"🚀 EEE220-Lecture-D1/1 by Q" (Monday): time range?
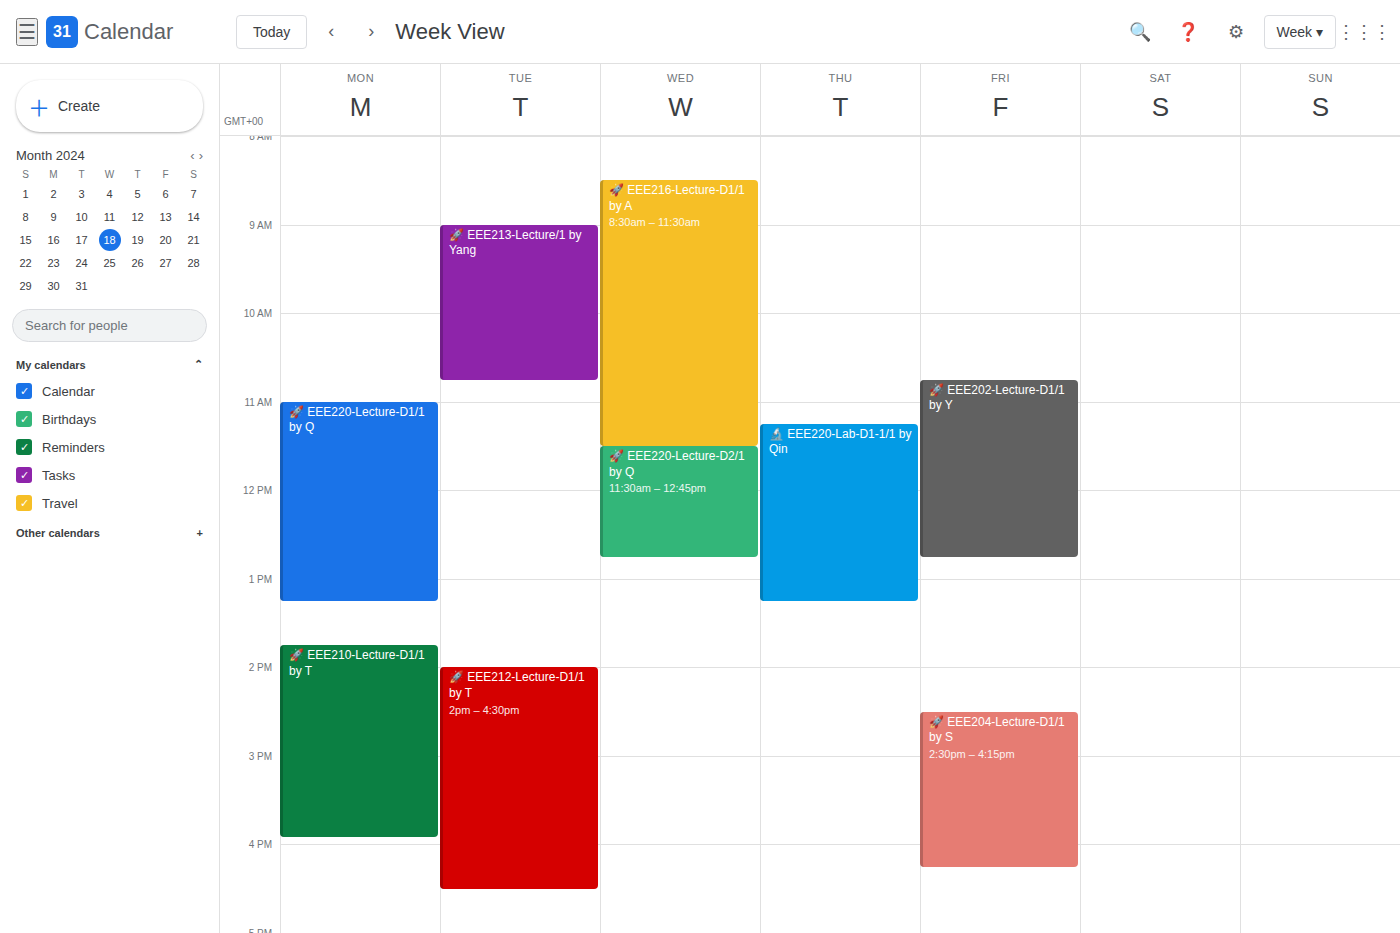
11:00 AM to 1:15 PM